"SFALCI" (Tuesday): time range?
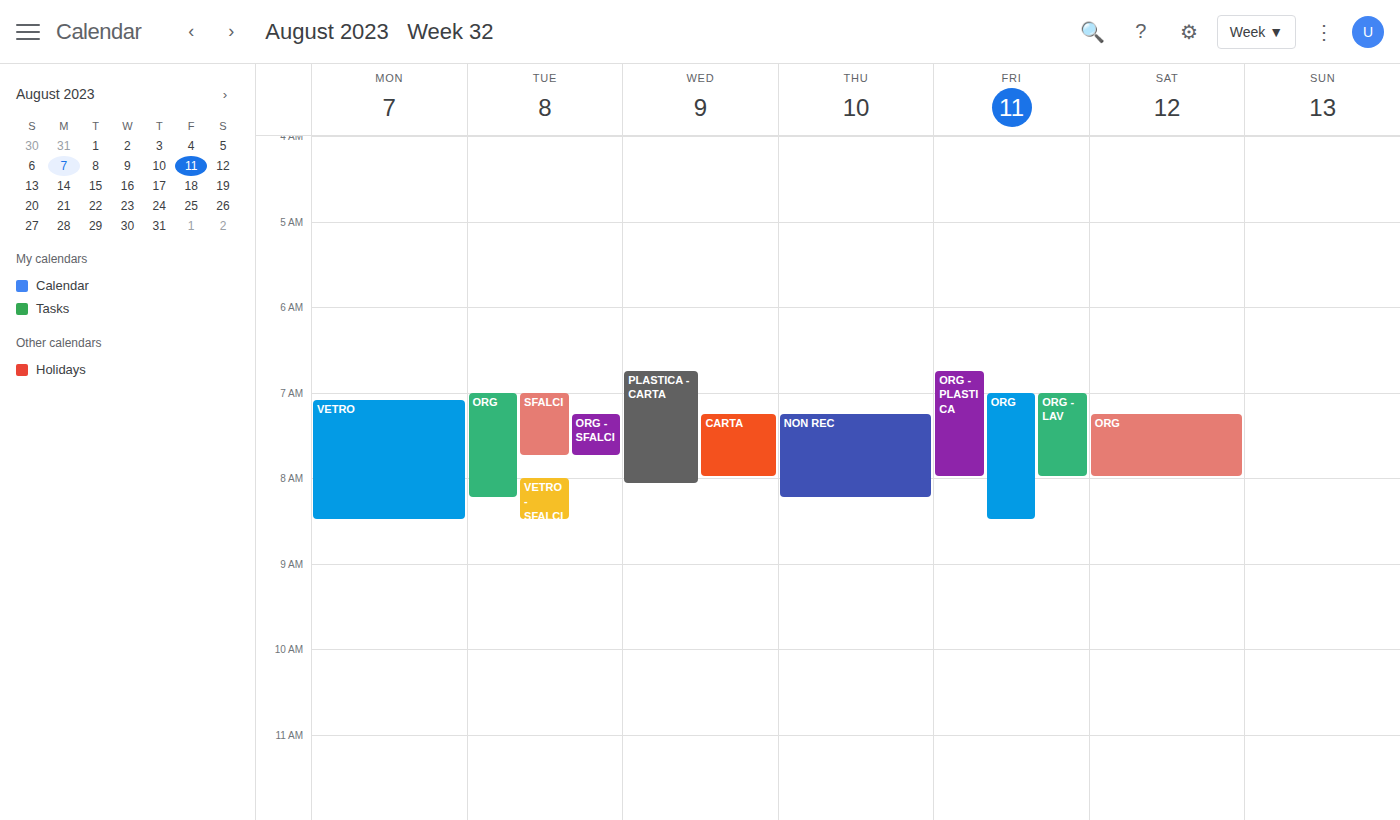
07:00 to 07:45